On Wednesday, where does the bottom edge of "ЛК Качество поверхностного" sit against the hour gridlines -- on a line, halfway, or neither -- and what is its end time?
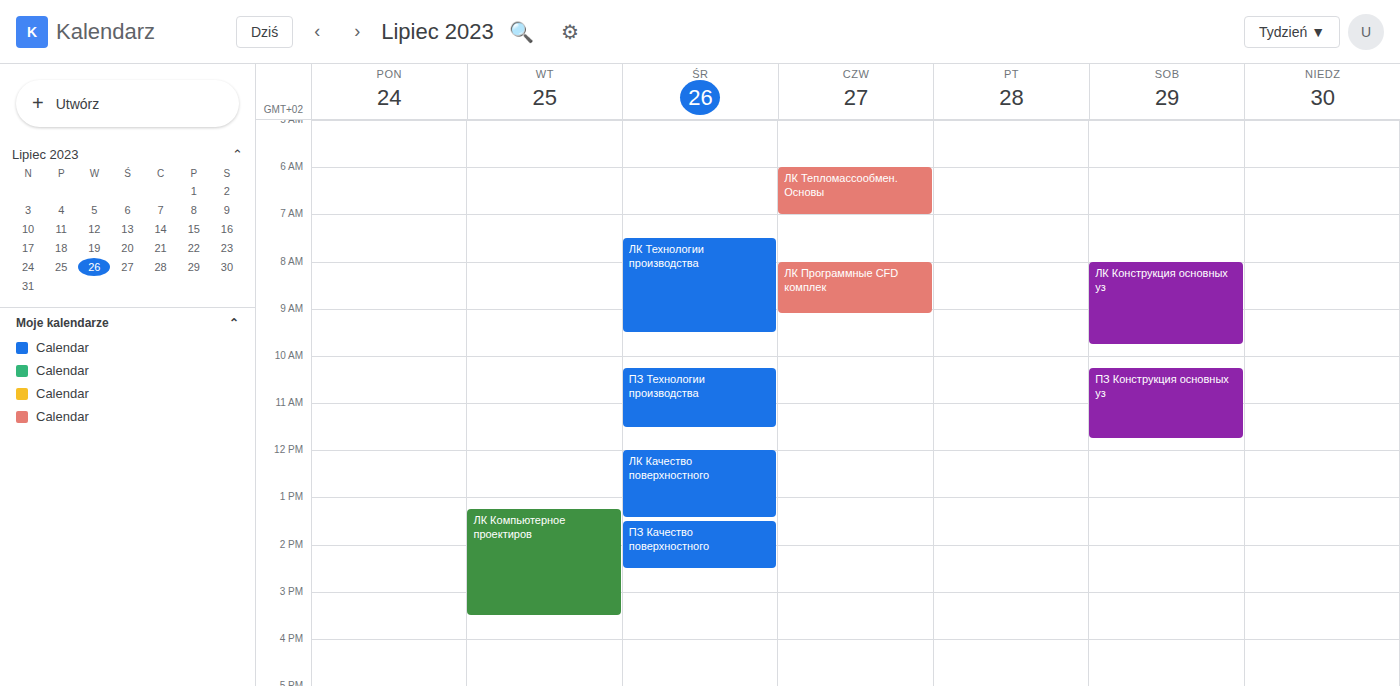
1:25 PM -- neither: 25 minutes below the 1 PM line and 35 minutes above the 2 PM line.